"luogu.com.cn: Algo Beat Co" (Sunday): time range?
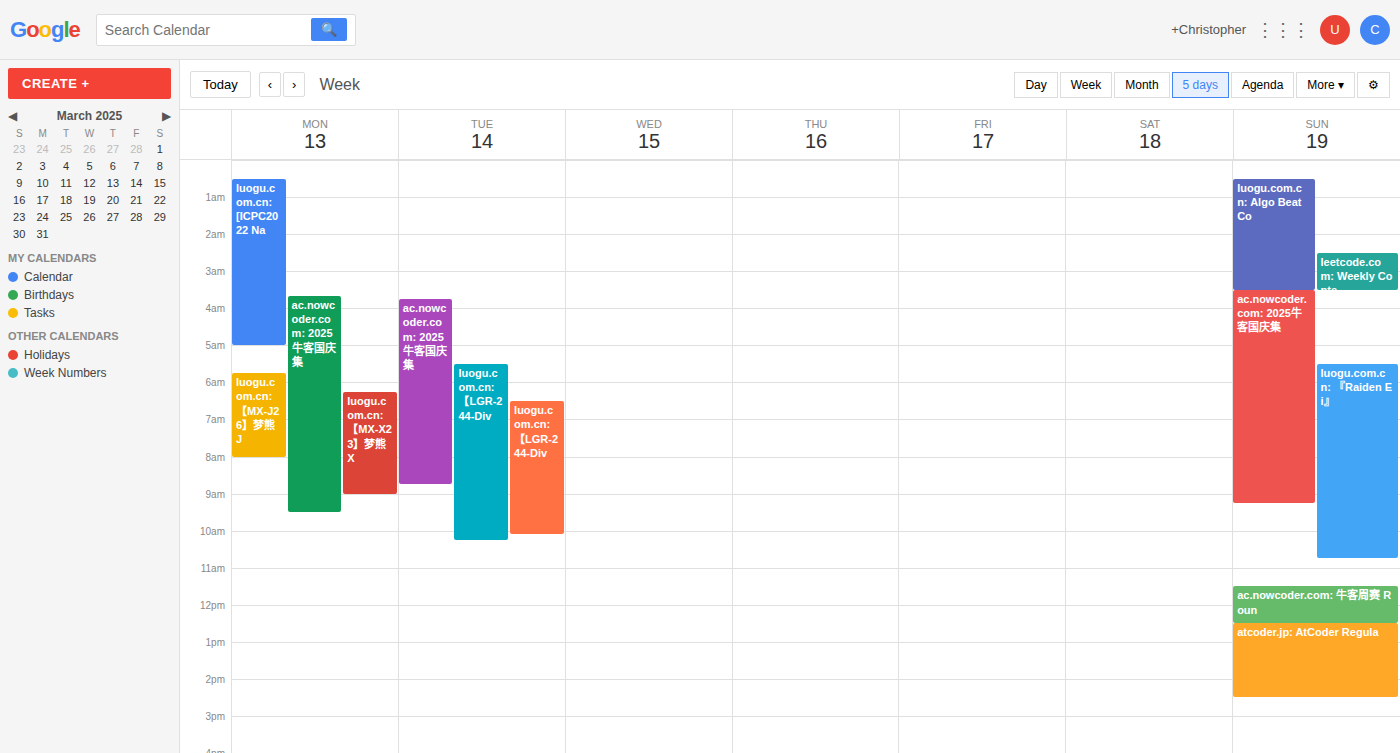
00:30 to 03:30